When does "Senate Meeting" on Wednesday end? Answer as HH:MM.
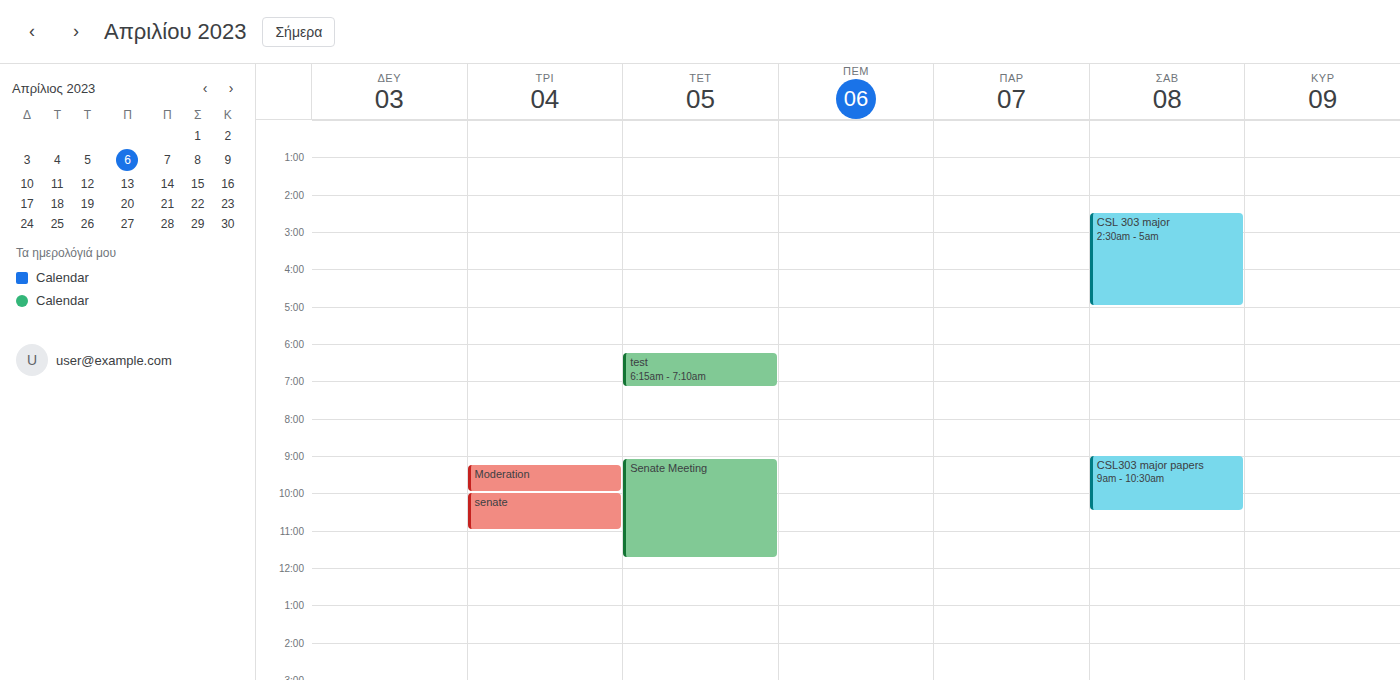
11:45